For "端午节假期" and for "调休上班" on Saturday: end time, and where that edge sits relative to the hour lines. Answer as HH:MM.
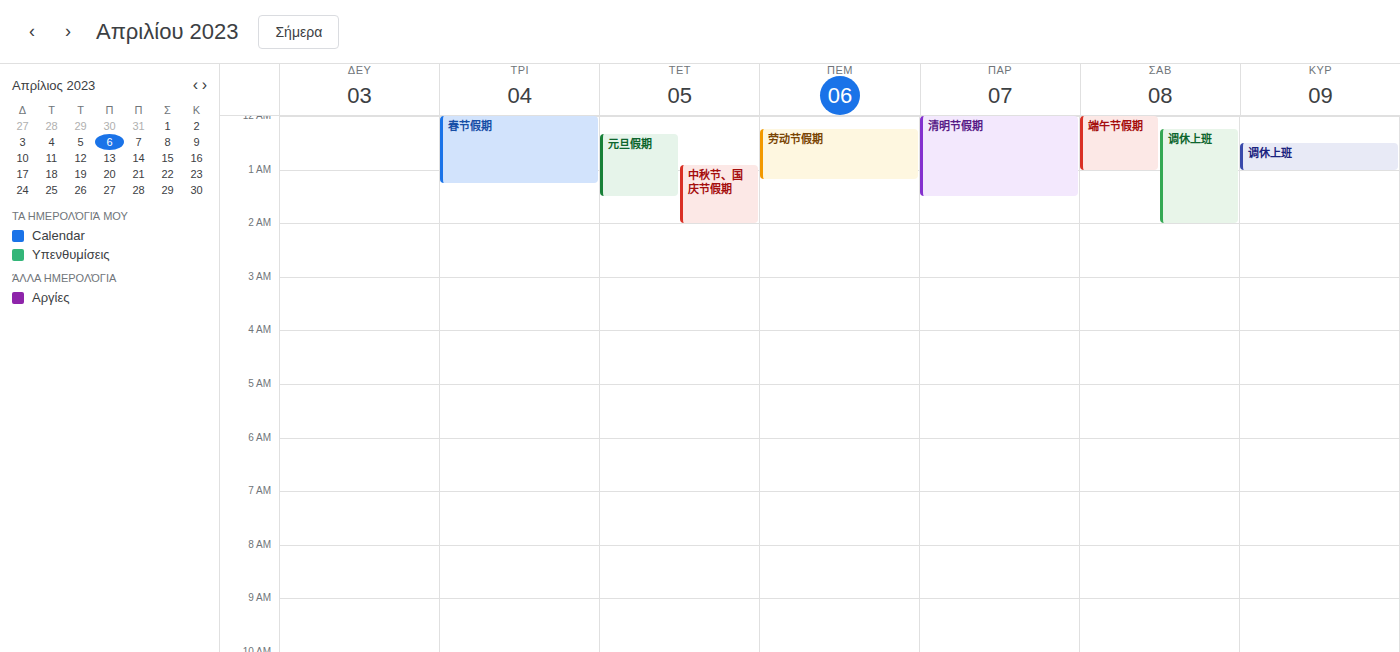
"端午节假期": 01:00, exactly on the 01:00 line. "调休上班": 02:00, exactly on the 02:00 line.